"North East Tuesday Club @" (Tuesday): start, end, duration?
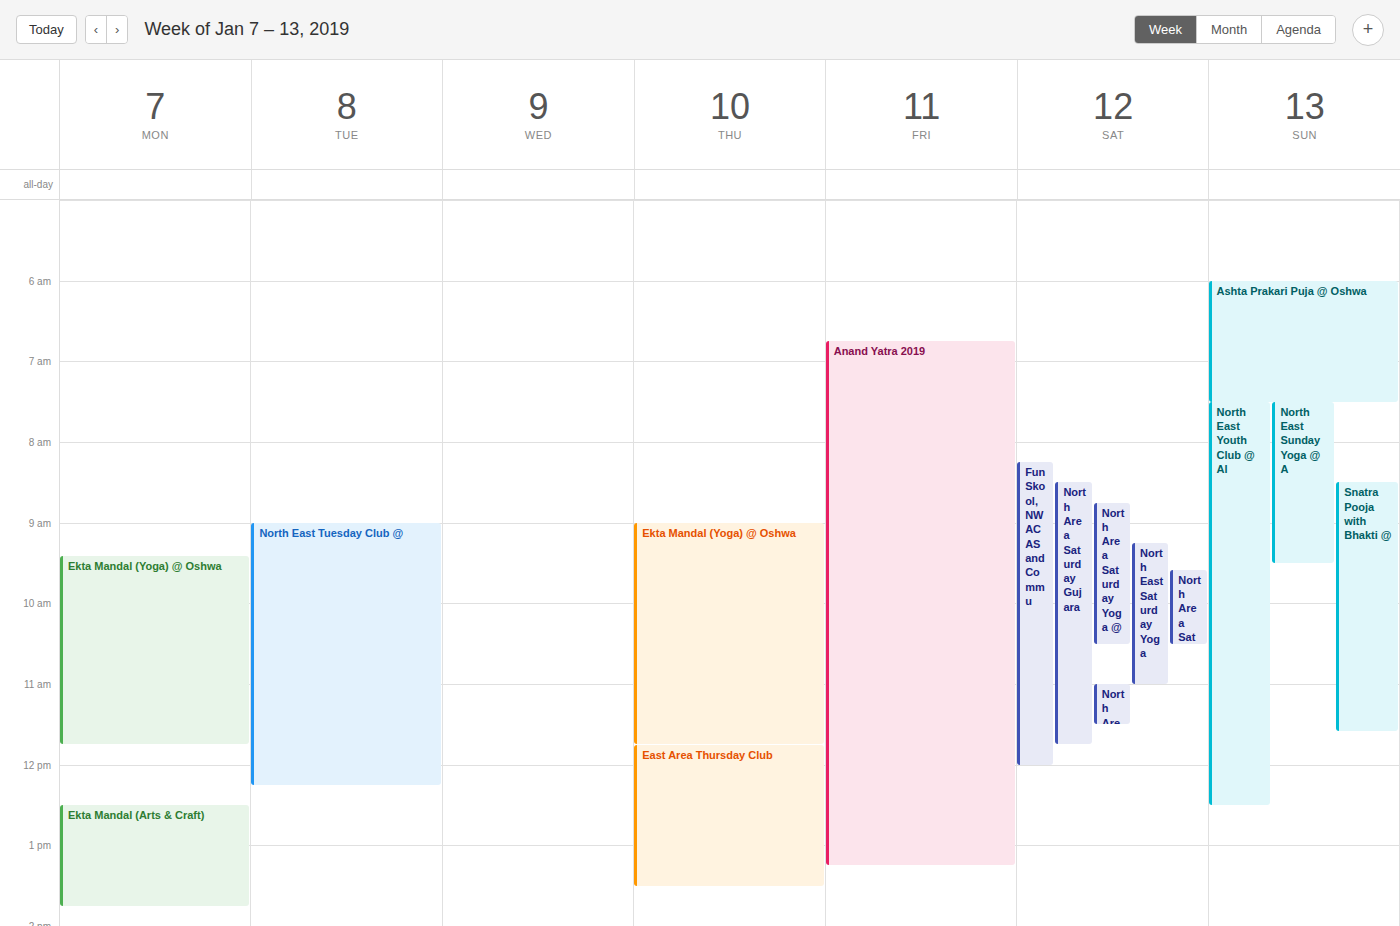
9:00 AM to 12:15 PM, 3 hours 15 minutes